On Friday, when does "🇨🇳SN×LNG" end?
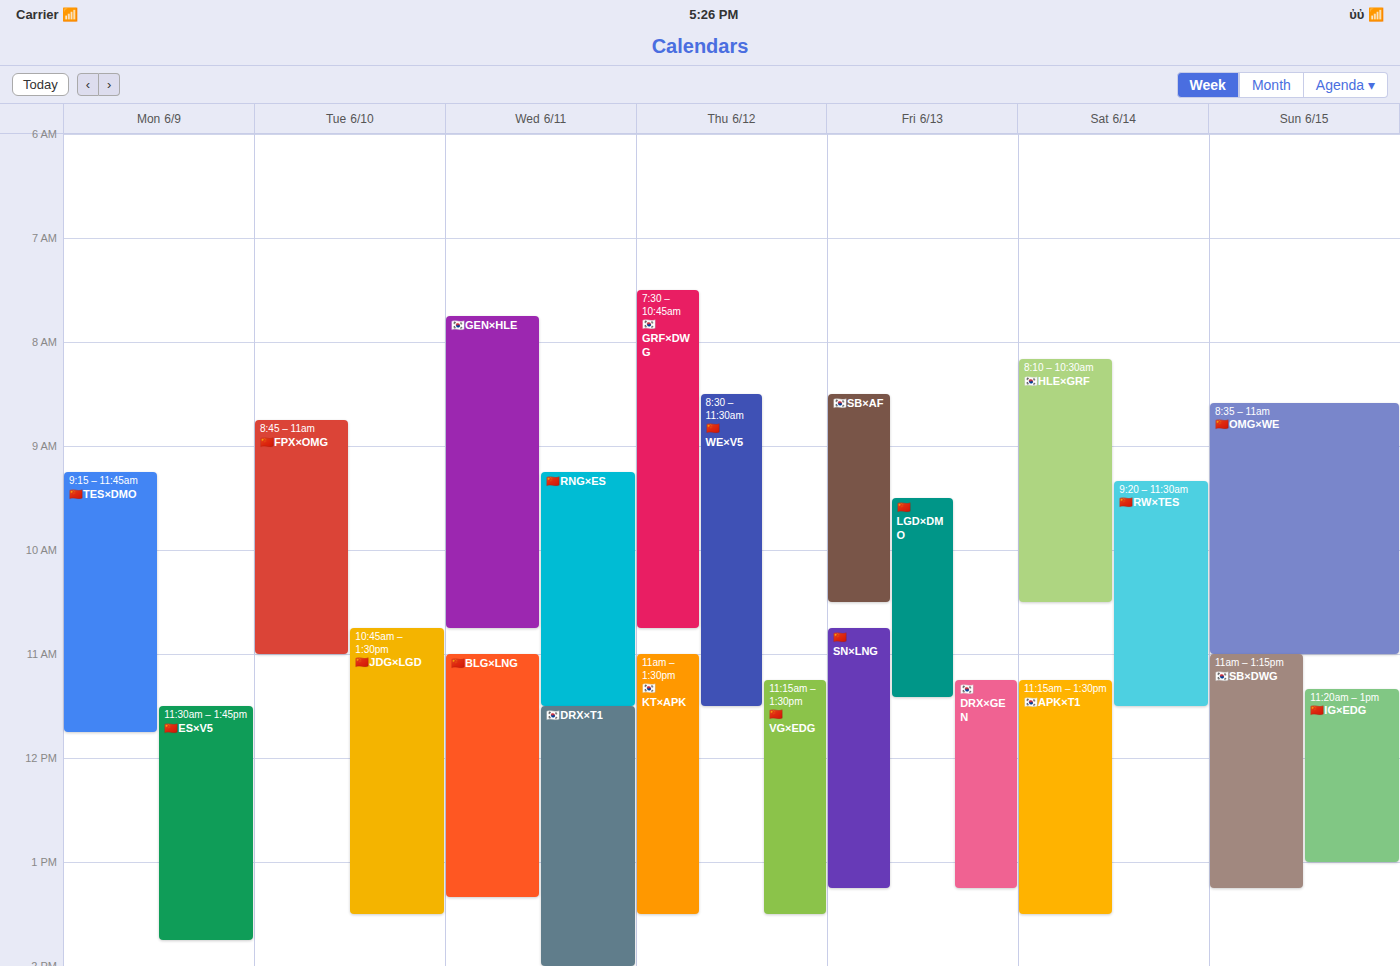
1:15 PM